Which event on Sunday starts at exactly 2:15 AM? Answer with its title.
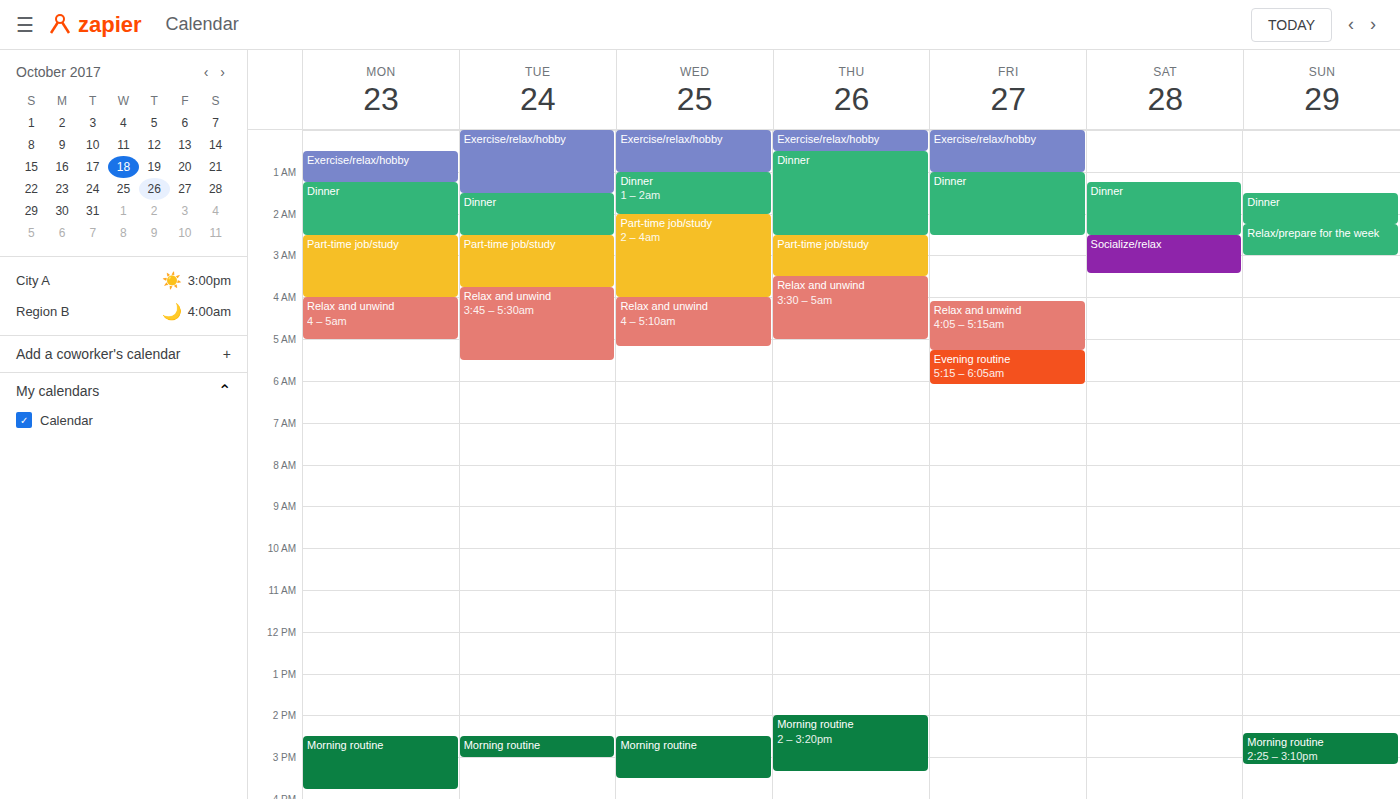
"Relax/prepare for the week"